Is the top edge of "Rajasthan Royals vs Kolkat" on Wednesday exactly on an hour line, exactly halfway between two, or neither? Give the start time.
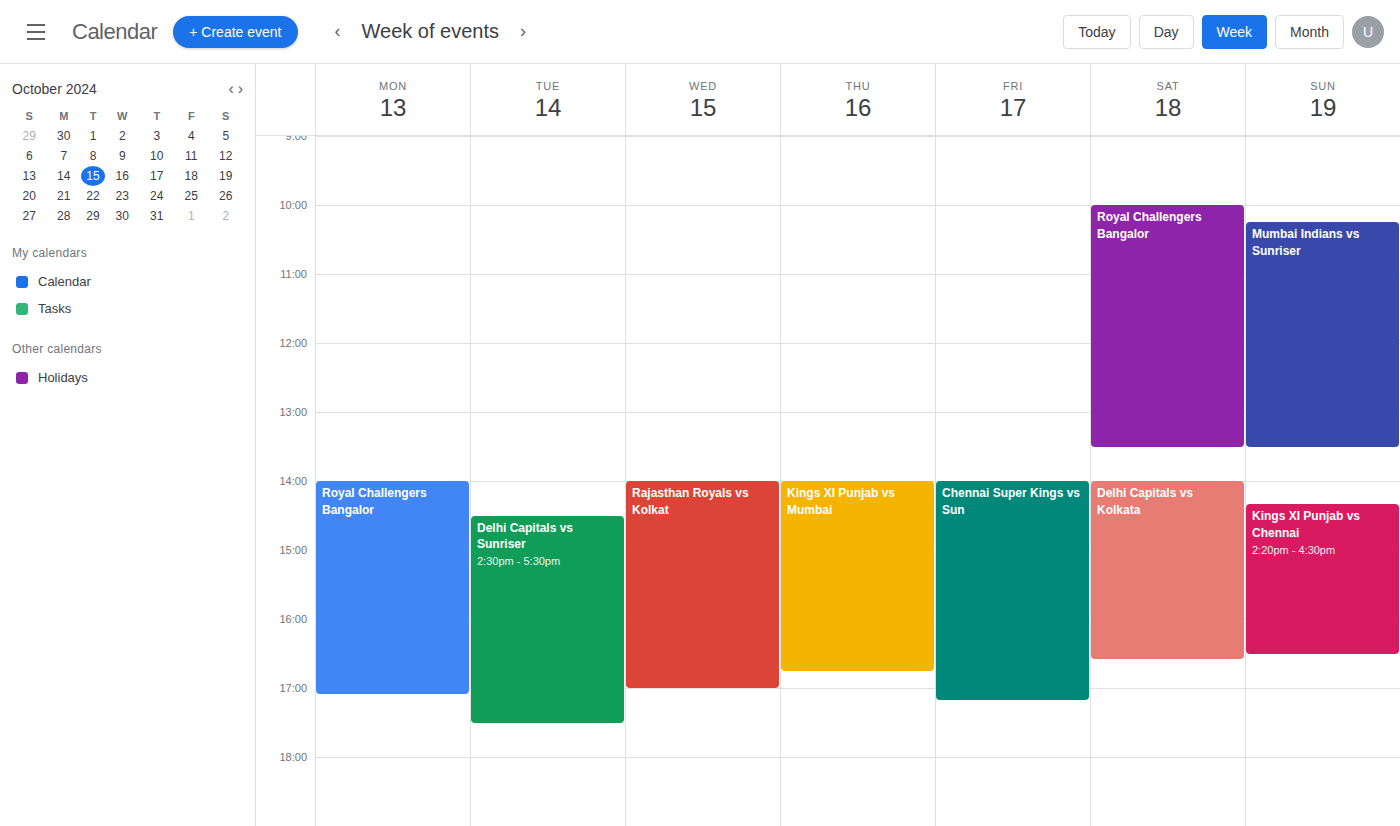
2:00 PM -- exactly on the 2 PM line.